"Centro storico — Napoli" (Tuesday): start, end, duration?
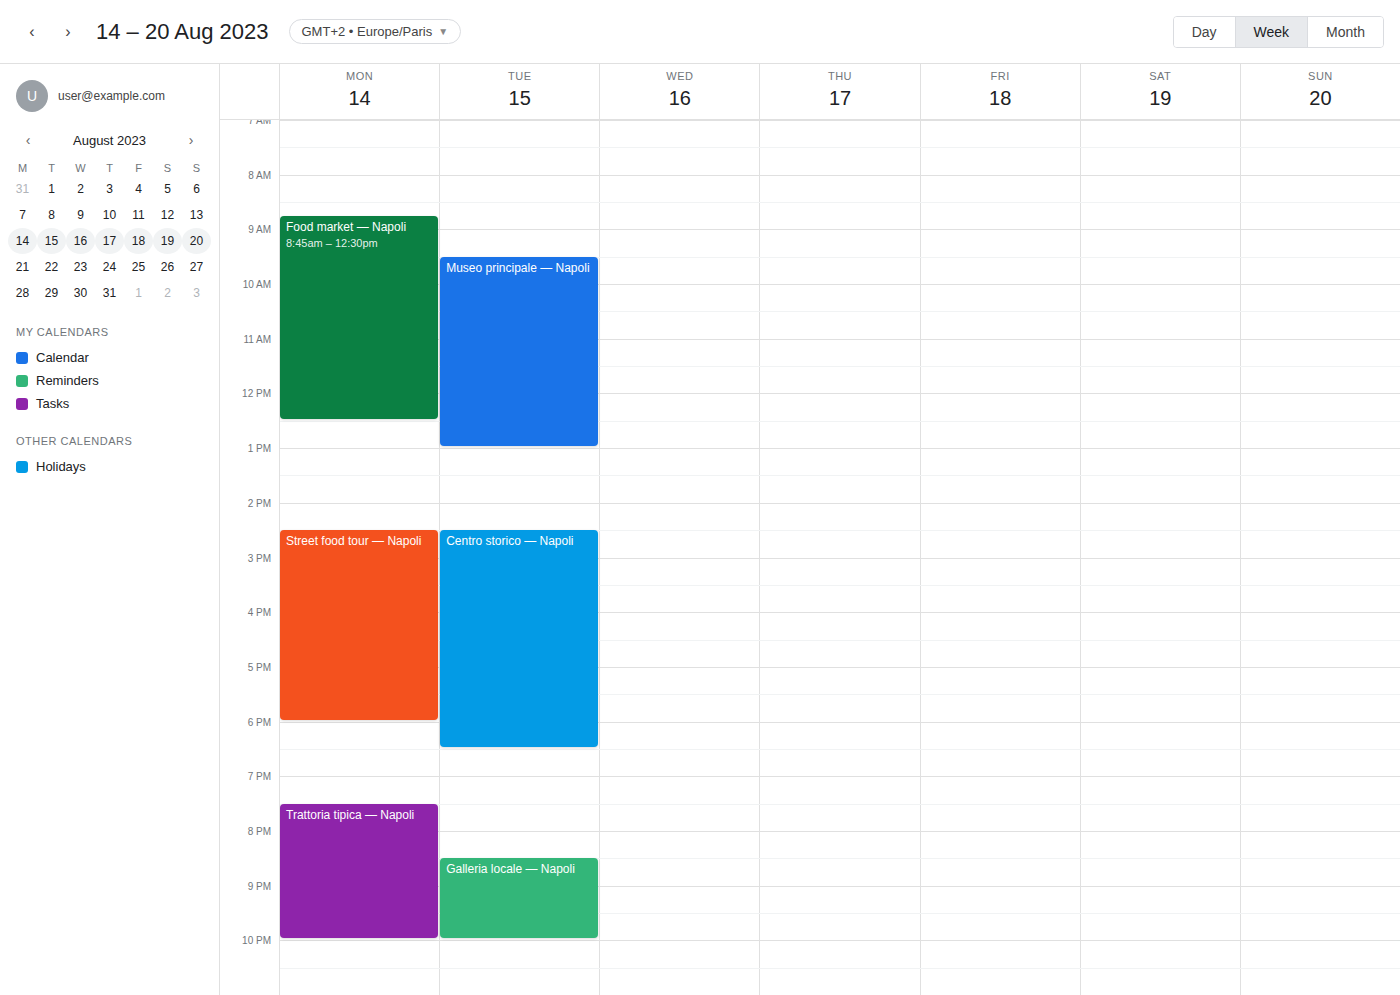
2:30 PM to 6:30 PM, 4 hours